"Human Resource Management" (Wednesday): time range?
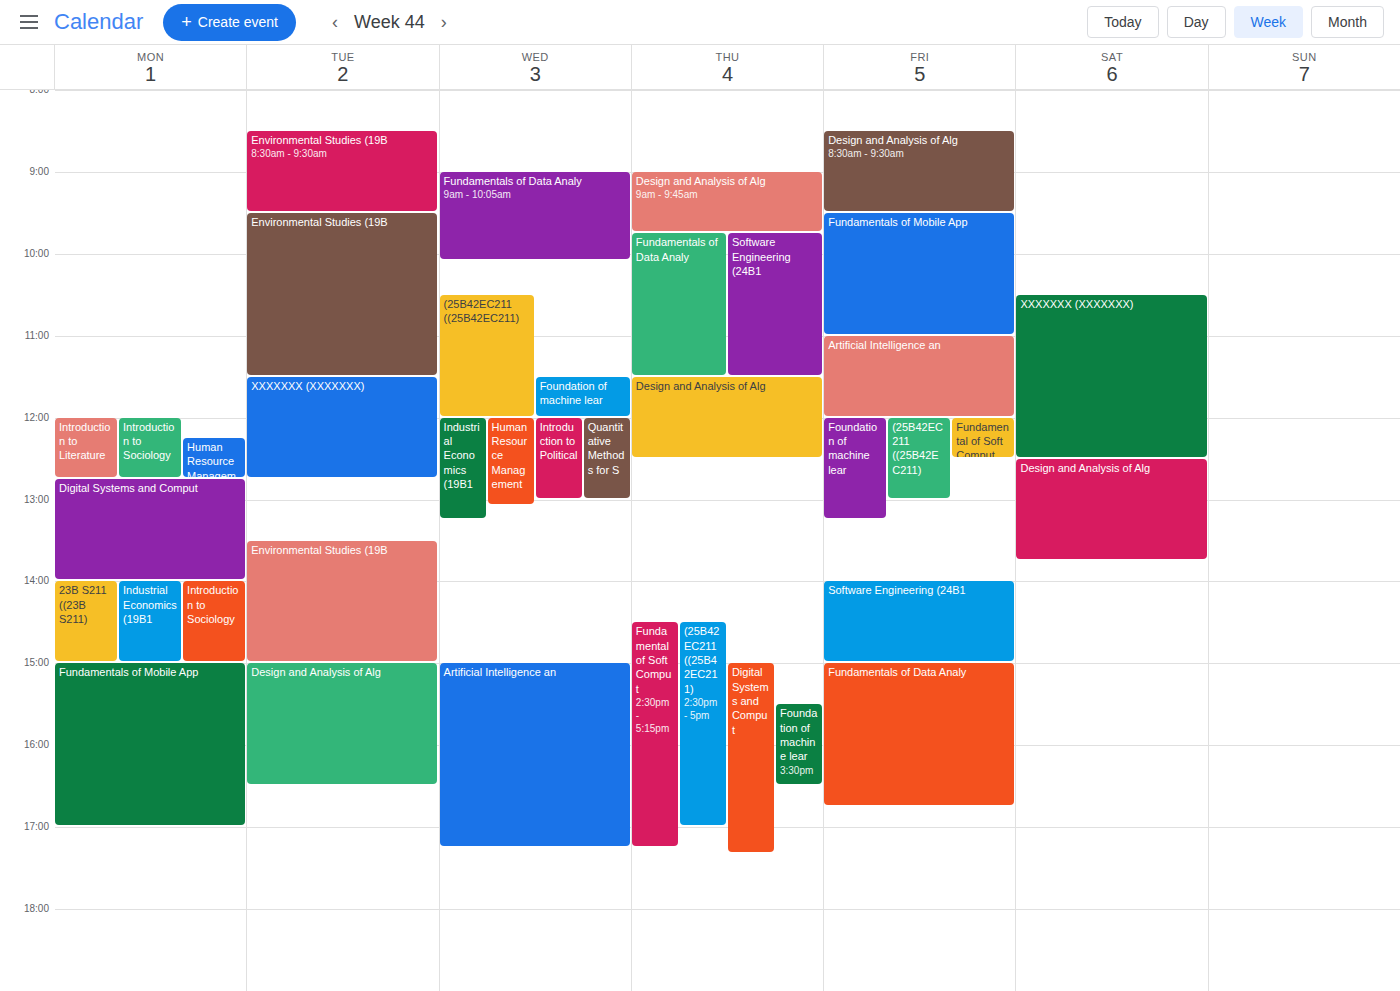
12:00 to 13:05